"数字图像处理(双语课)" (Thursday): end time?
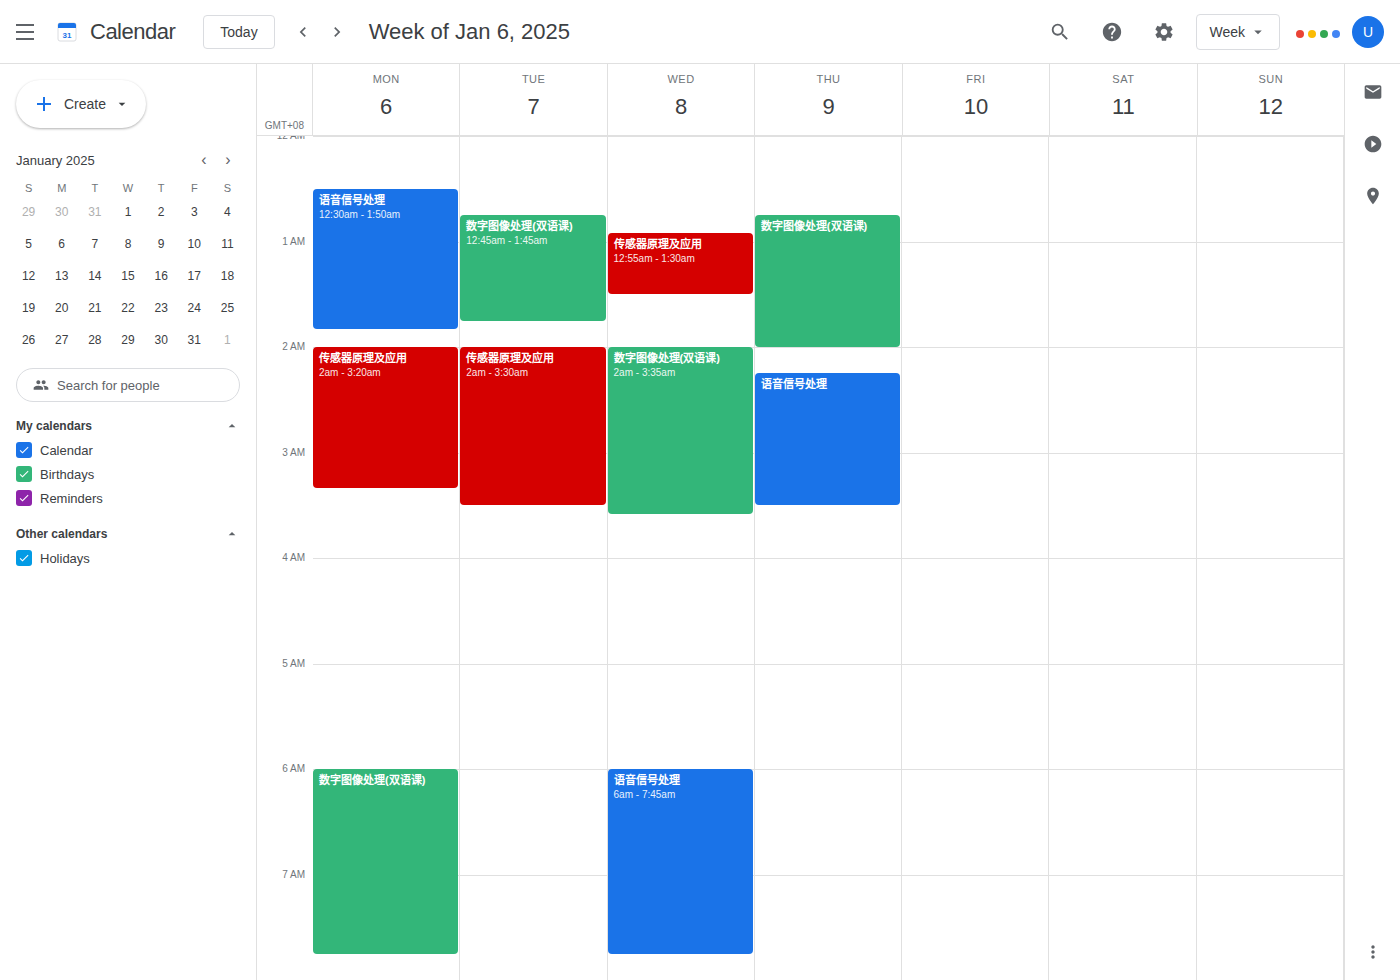
2:00 AM